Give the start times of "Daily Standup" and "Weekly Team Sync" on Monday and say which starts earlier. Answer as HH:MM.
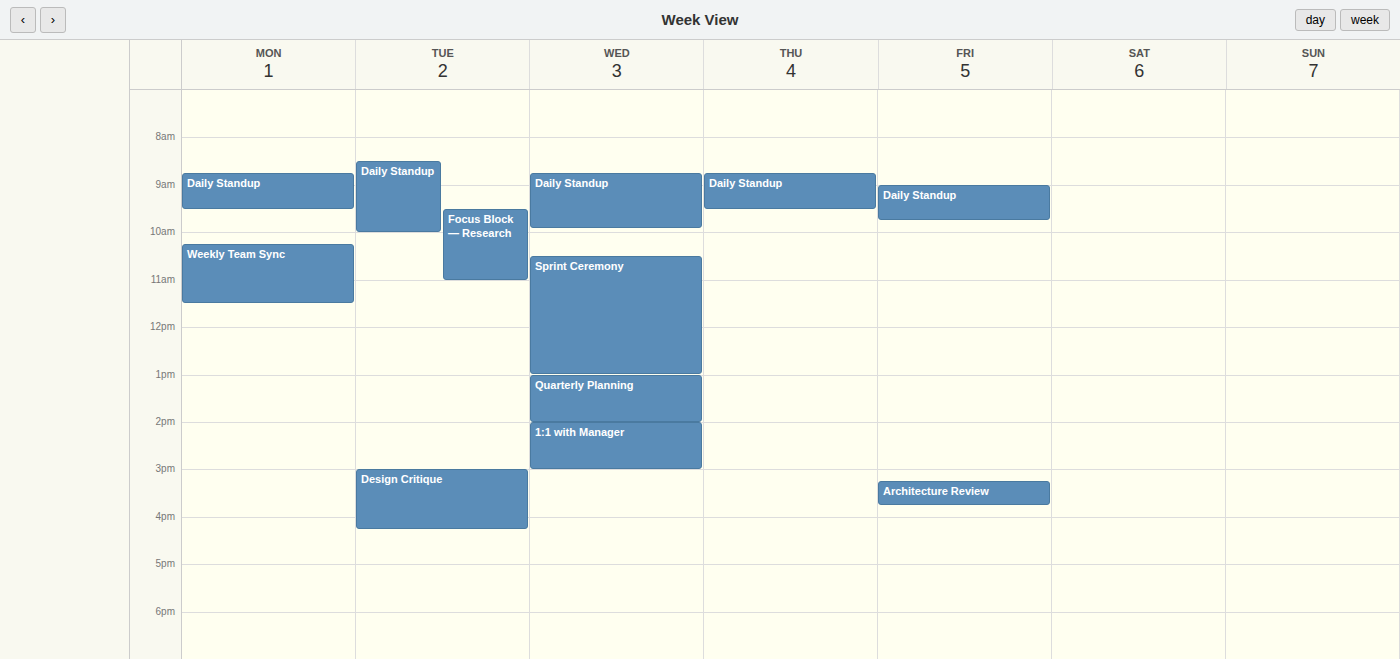
"Daily Standup" 08:45; "Weekly Team Sync" 10:15.